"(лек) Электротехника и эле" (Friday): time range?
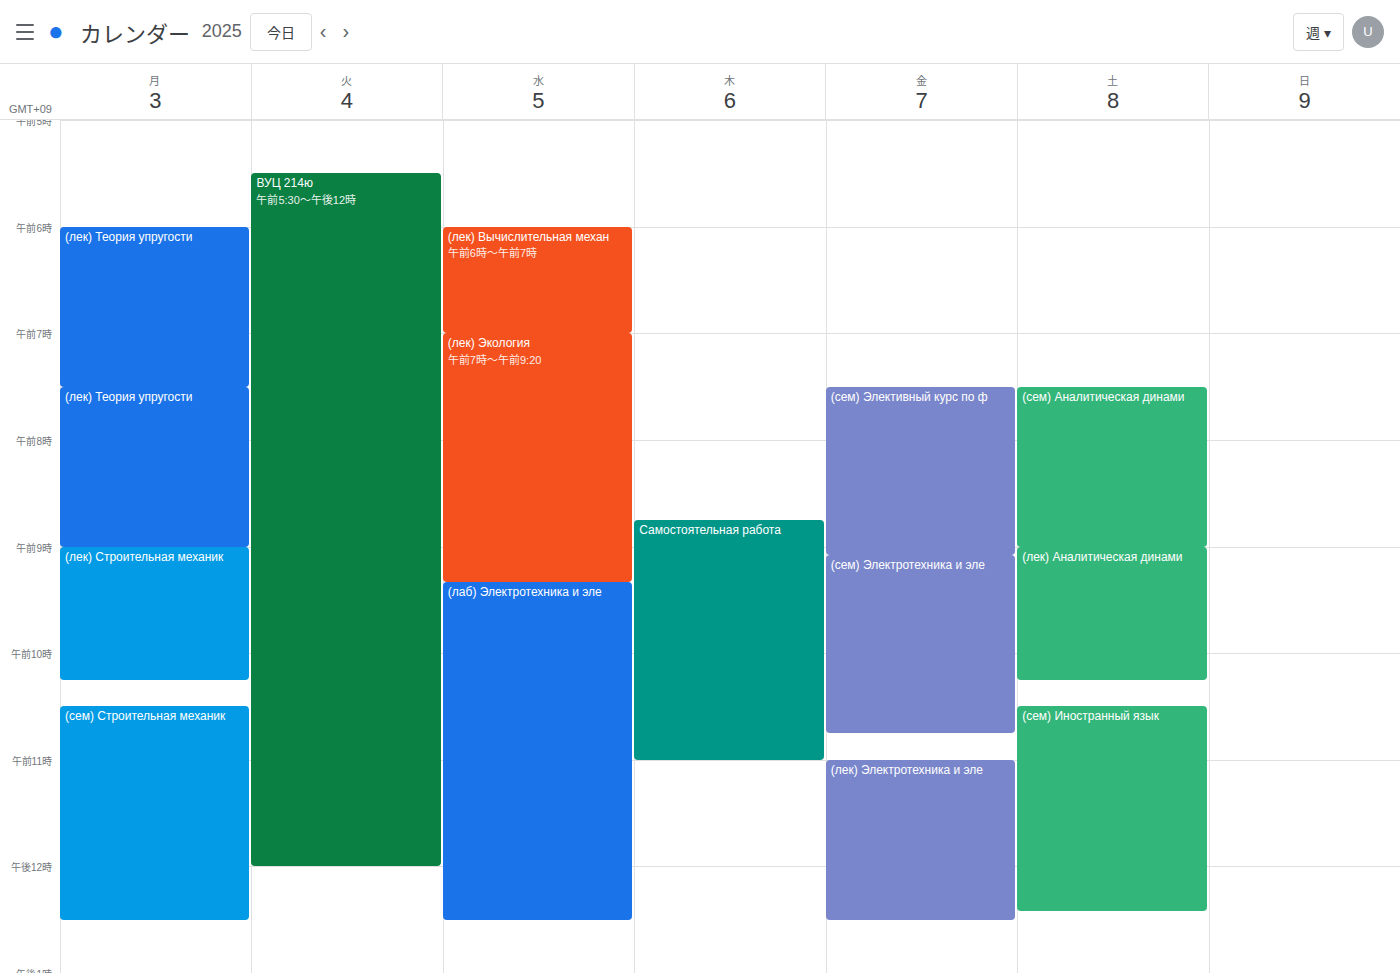
11:00 AM to 12:30 PM